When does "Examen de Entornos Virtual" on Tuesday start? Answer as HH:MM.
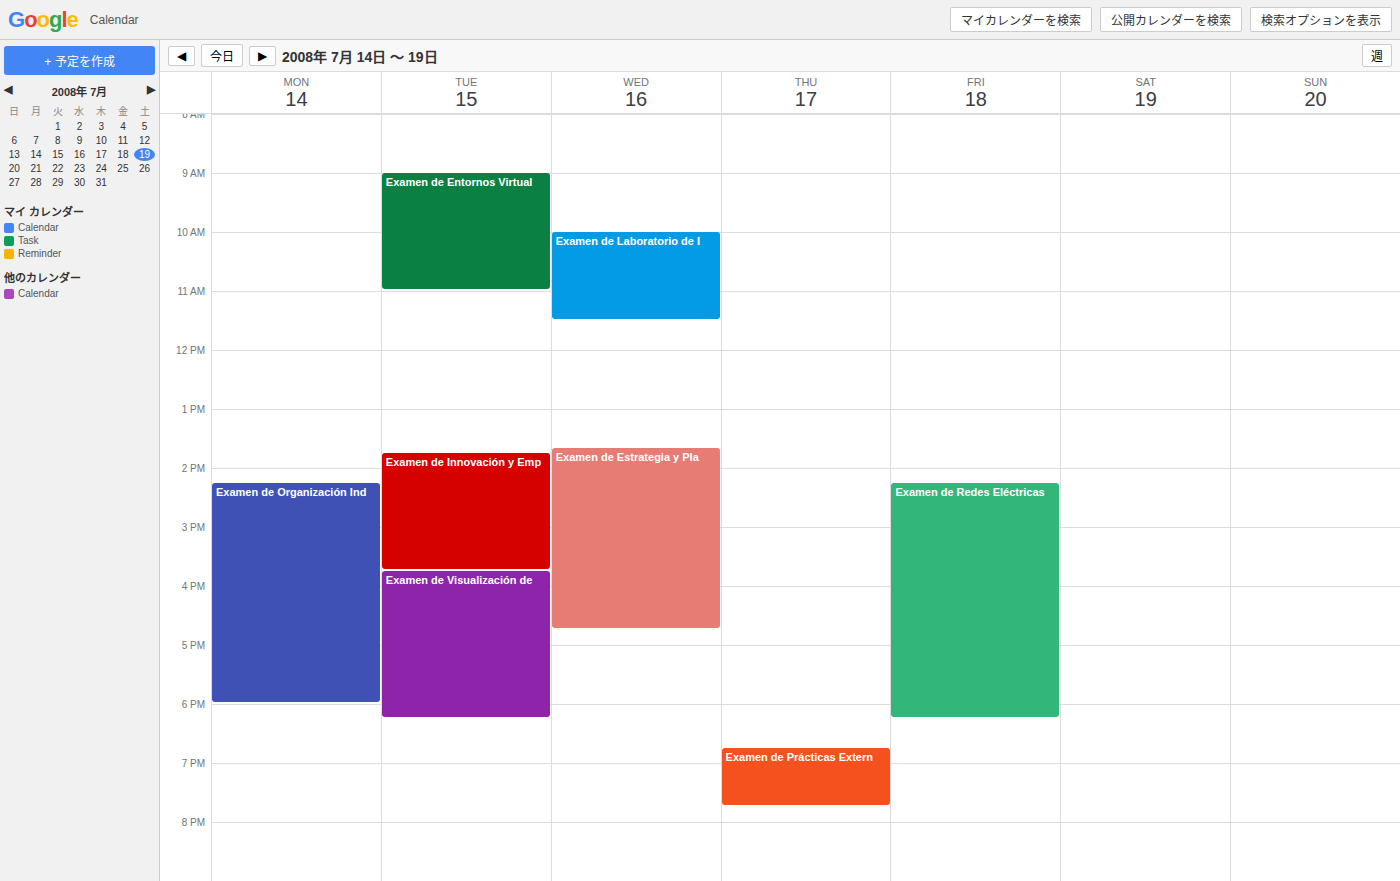
09:00